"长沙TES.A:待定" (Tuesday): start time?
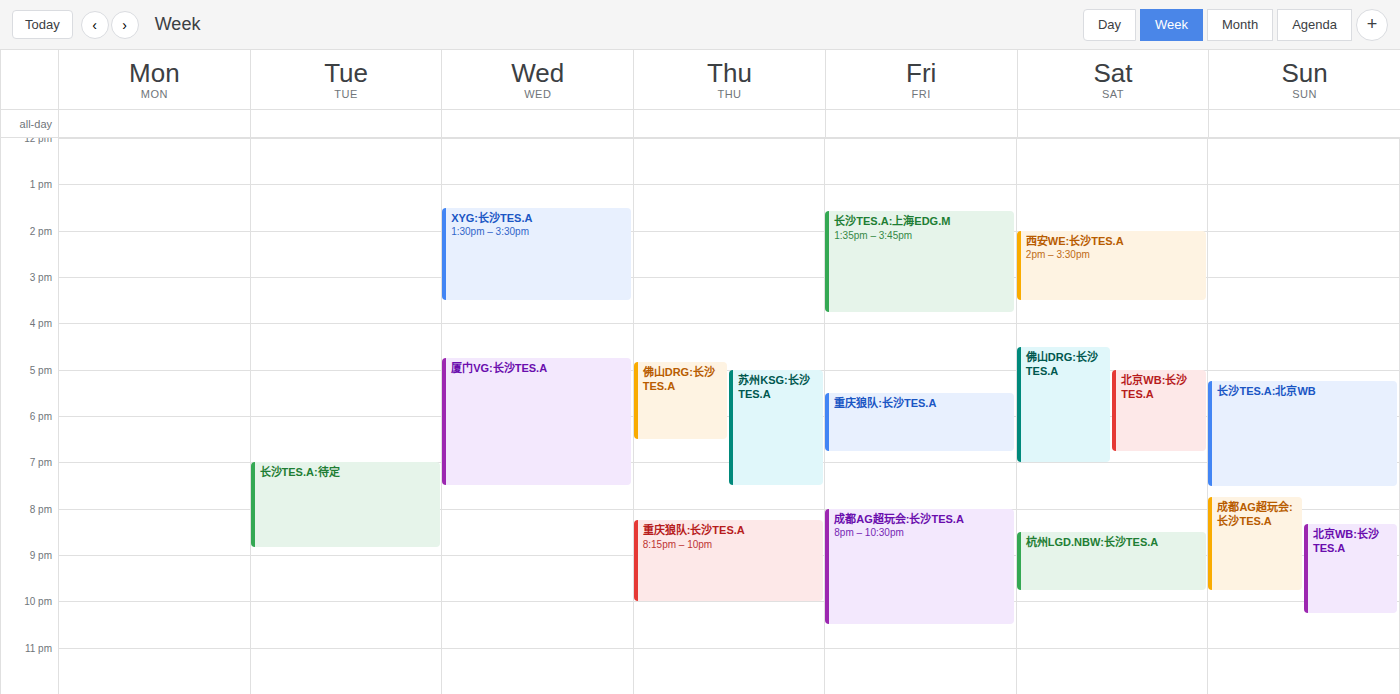
19:00